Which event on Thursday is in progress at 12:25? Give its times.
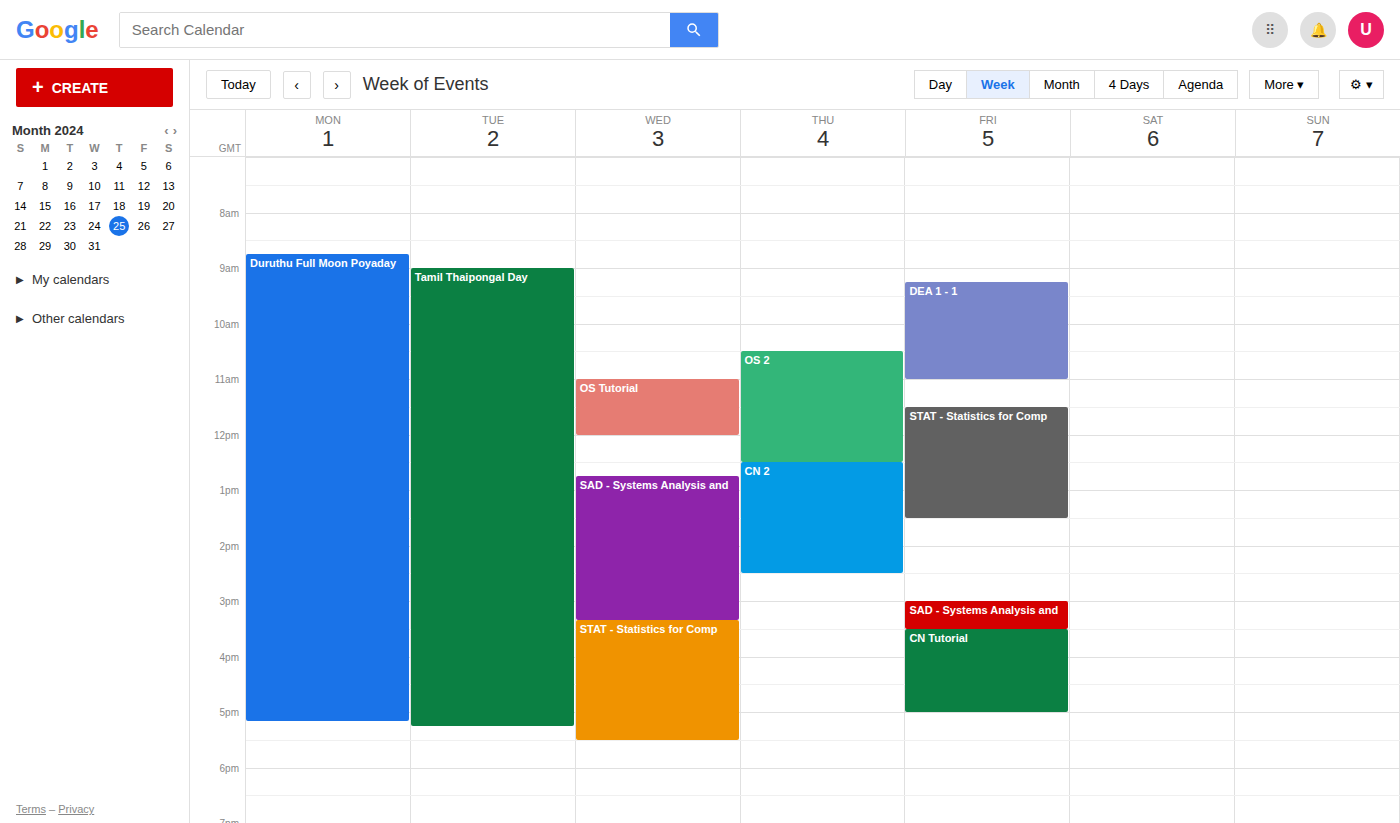
"OS 2", 10:30 to 12:30